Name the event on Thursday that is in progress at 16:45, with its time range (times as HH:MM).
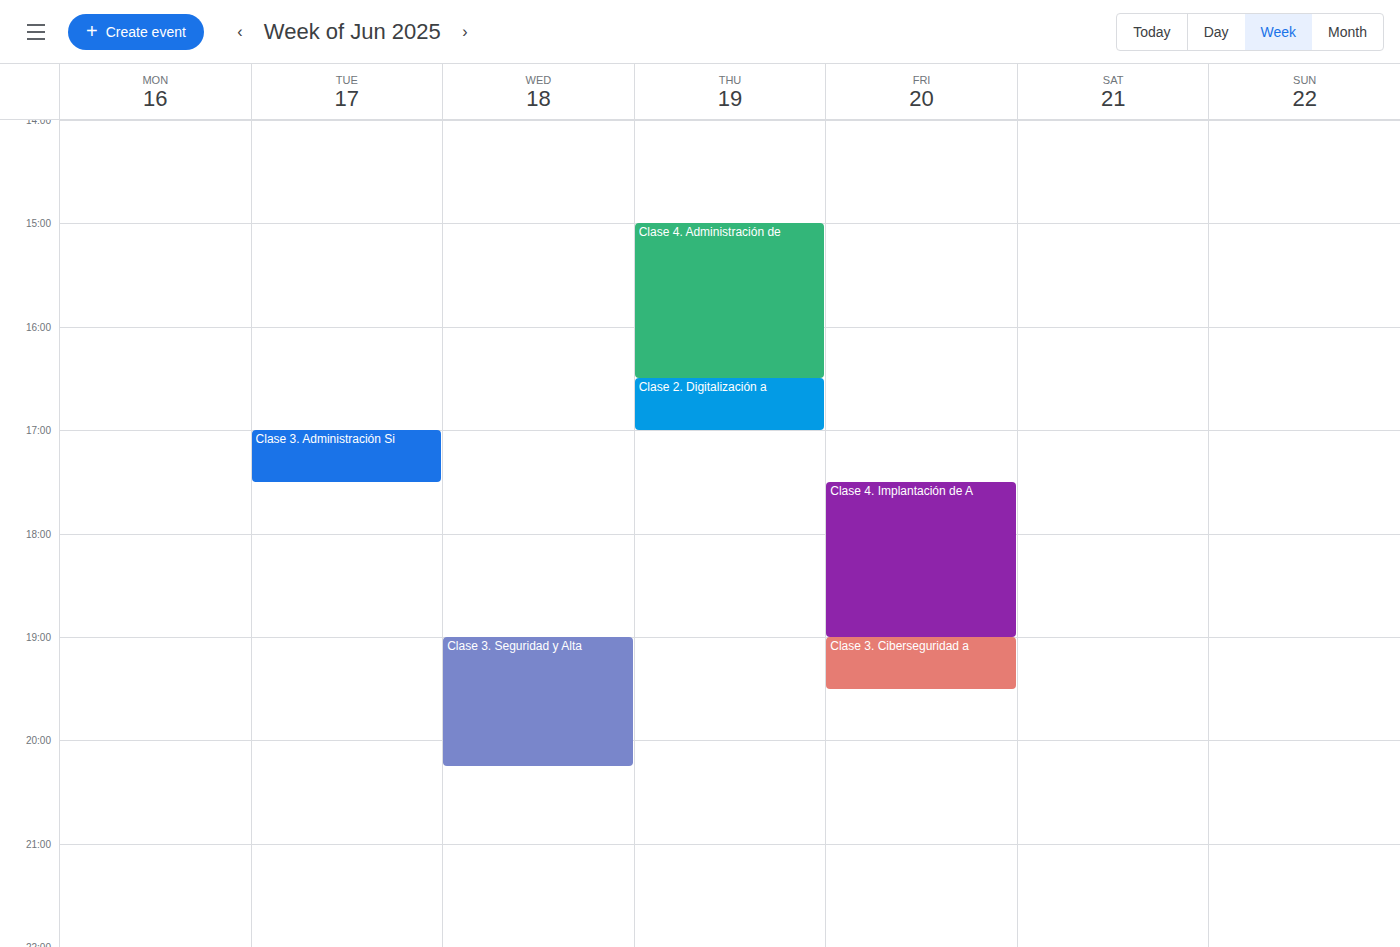
"Clase 2. Digitalización a", 16:30 to 17:00